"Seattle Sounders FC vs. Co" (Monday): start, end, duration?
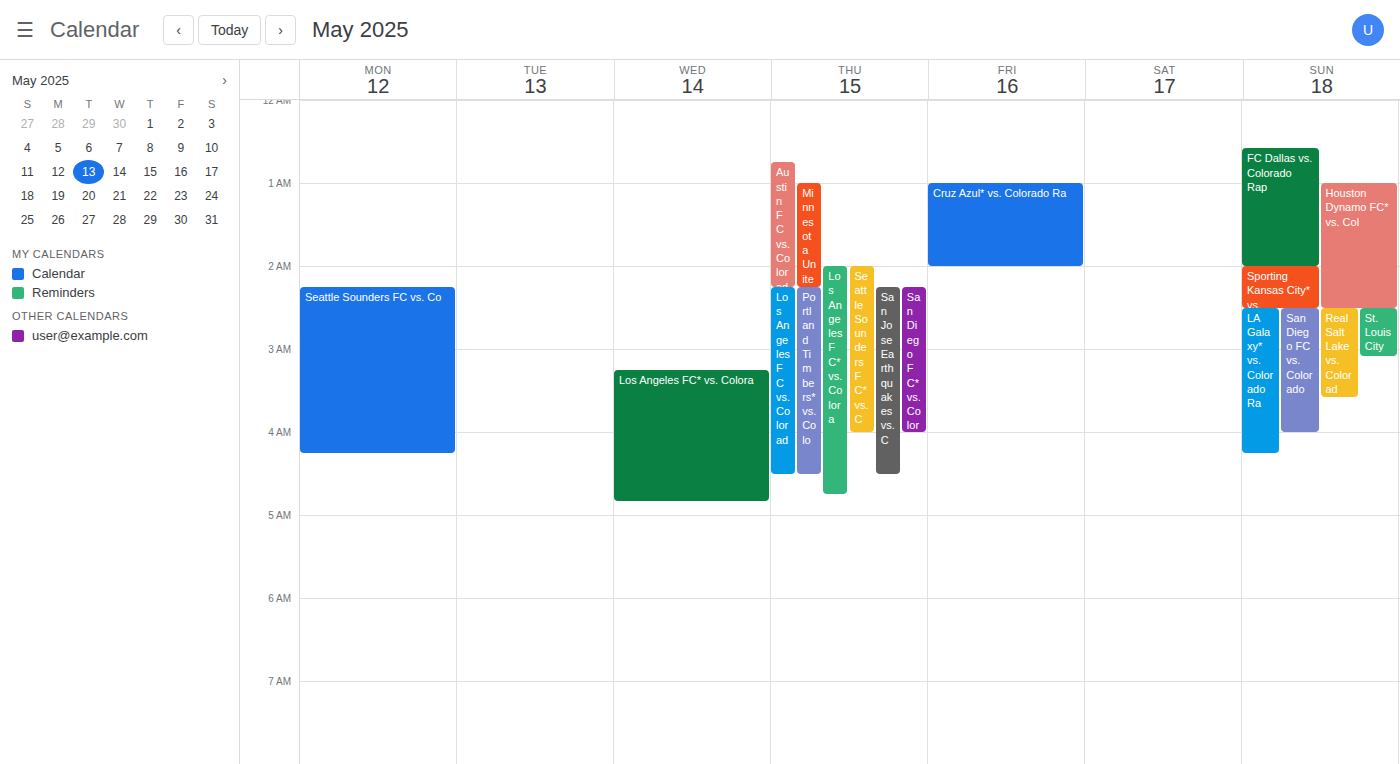
2:15 AM to 4:15 AM, 2 hours